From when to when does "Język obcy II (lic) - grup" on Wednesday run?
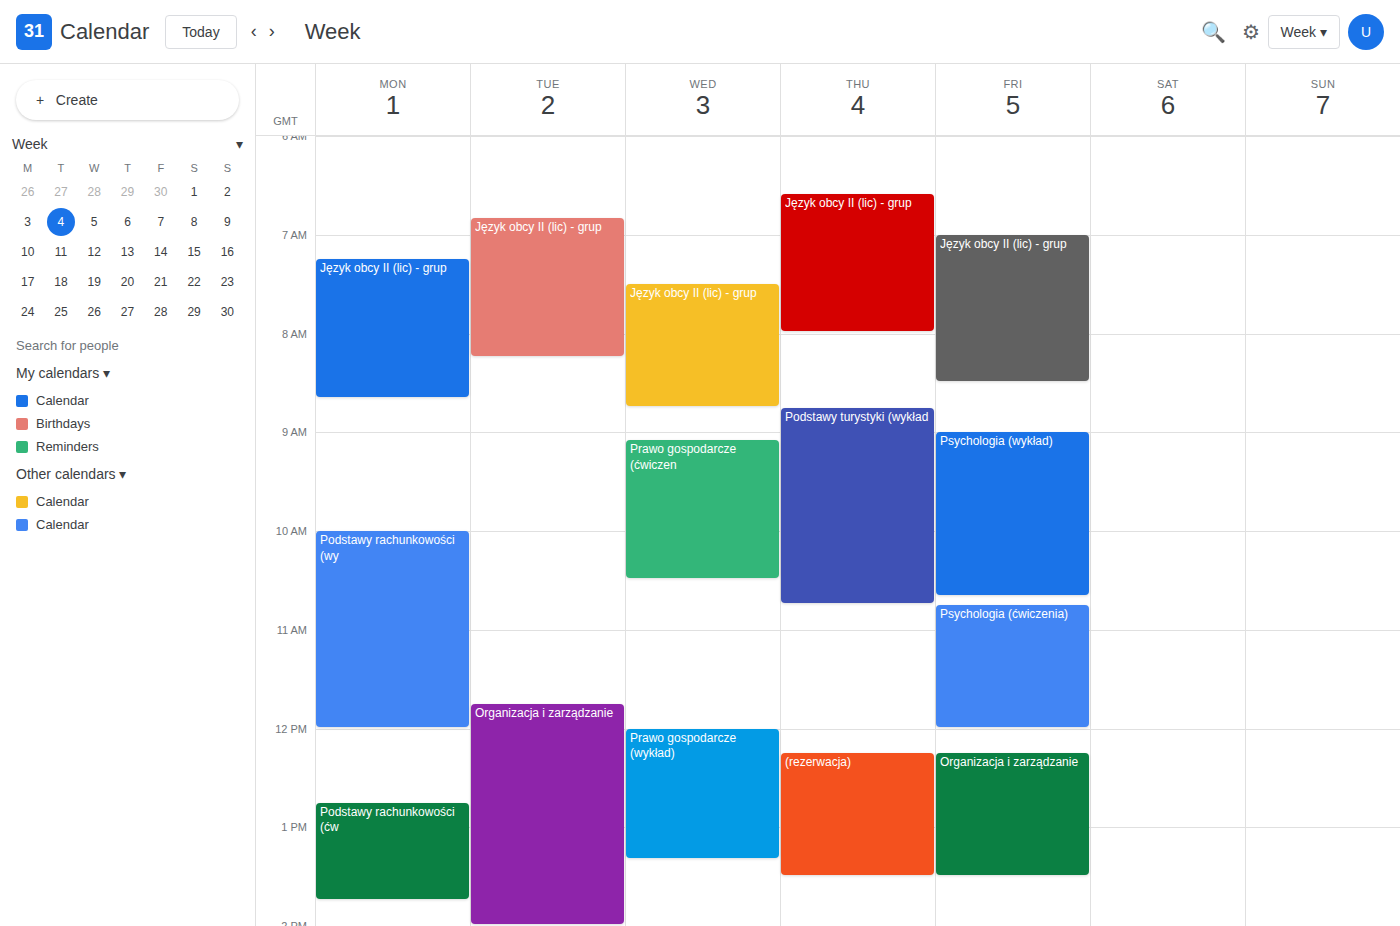
7:30 AM to 8:45 AM